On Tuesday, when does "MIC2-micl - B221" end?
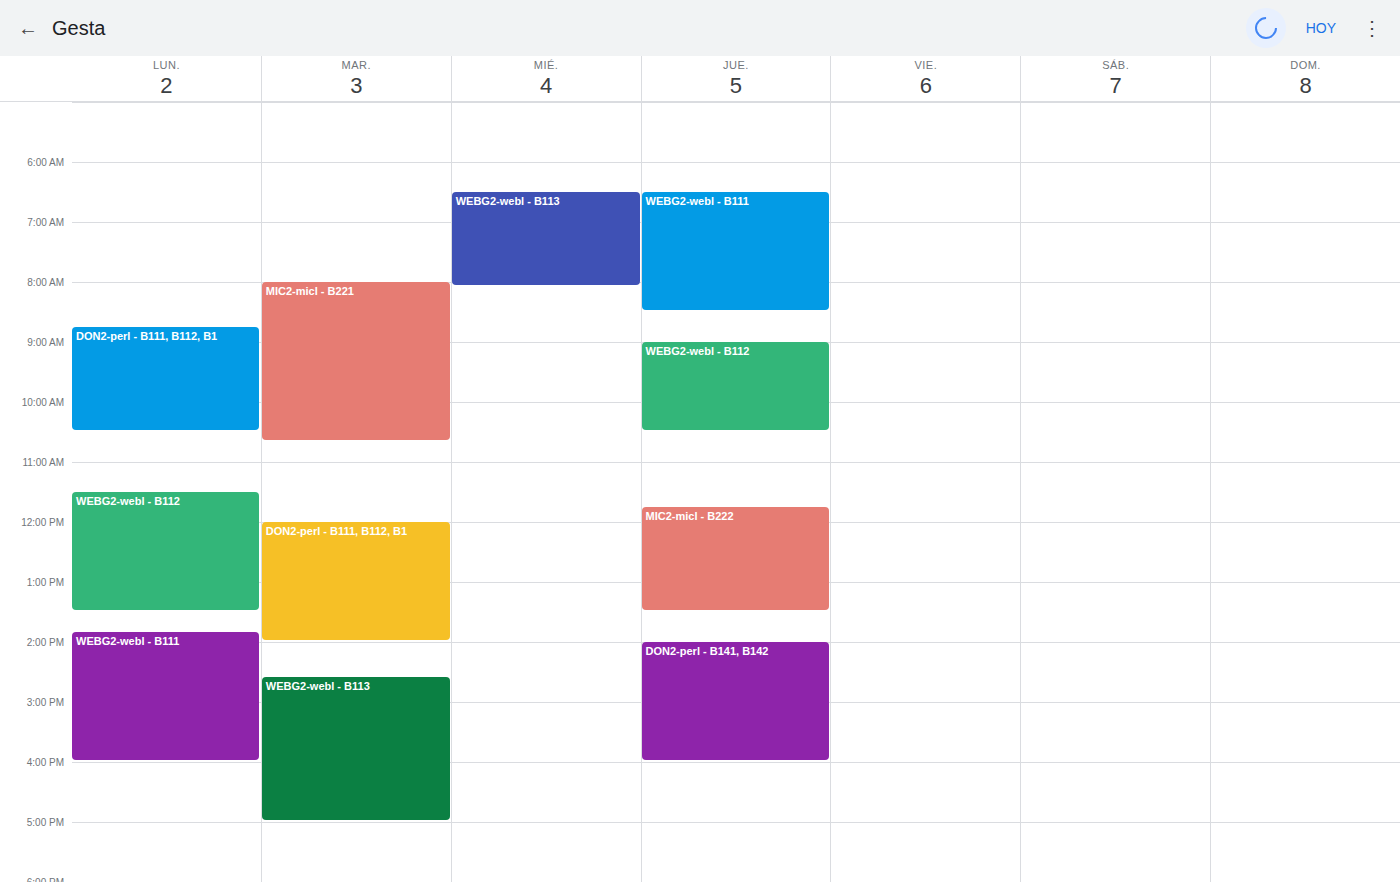
10:40 AM